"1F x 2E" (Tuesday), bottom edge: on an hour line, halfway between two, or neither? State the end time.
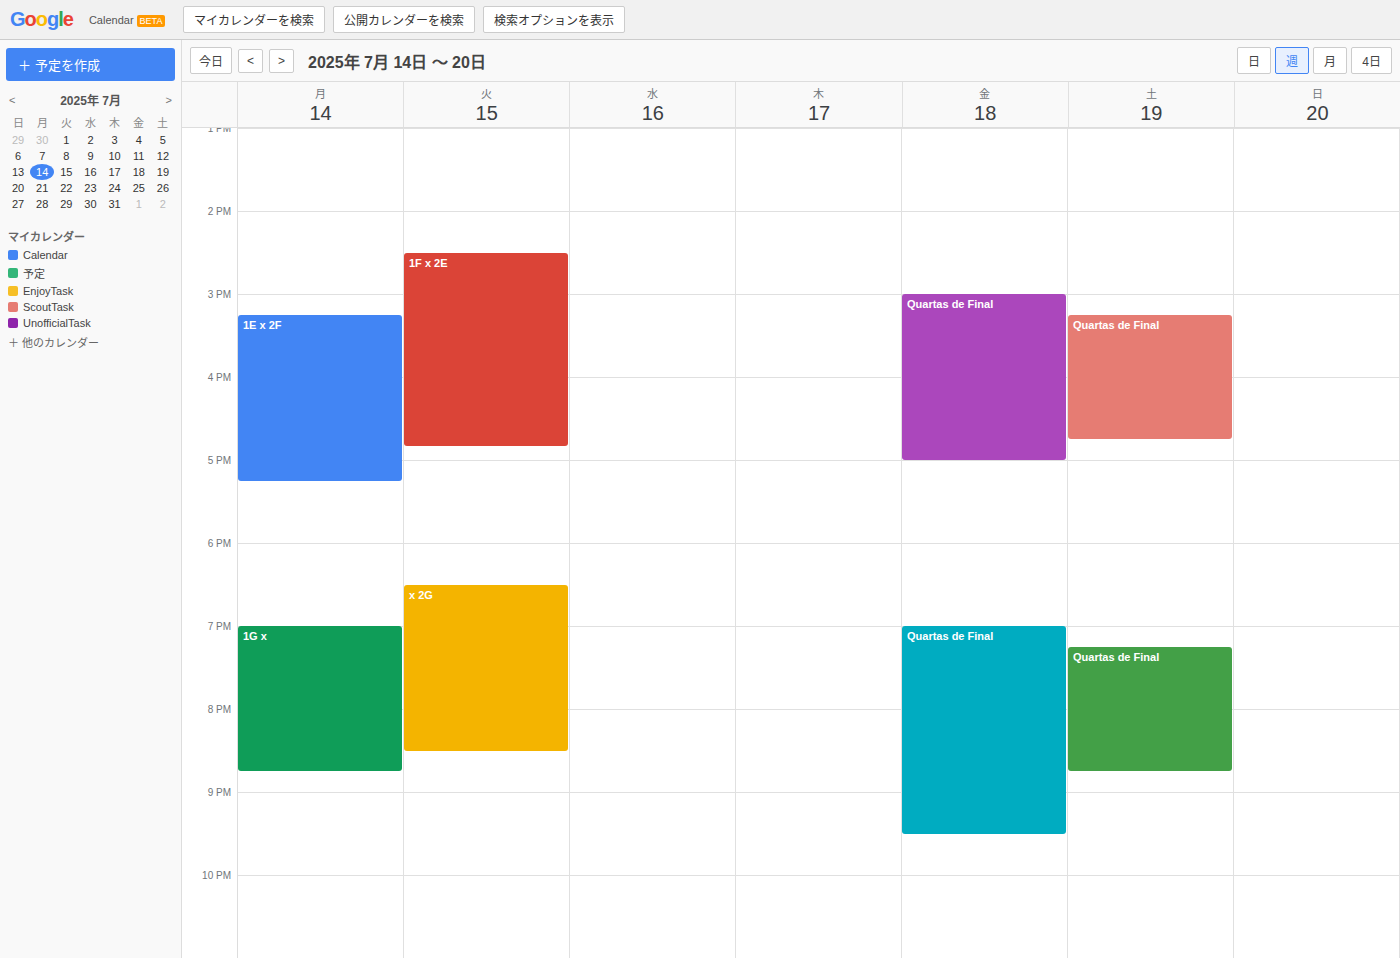
4:50 PM -- neither: 50 minutes below the 4 PM line and 10 minutes above the 5 PM line.